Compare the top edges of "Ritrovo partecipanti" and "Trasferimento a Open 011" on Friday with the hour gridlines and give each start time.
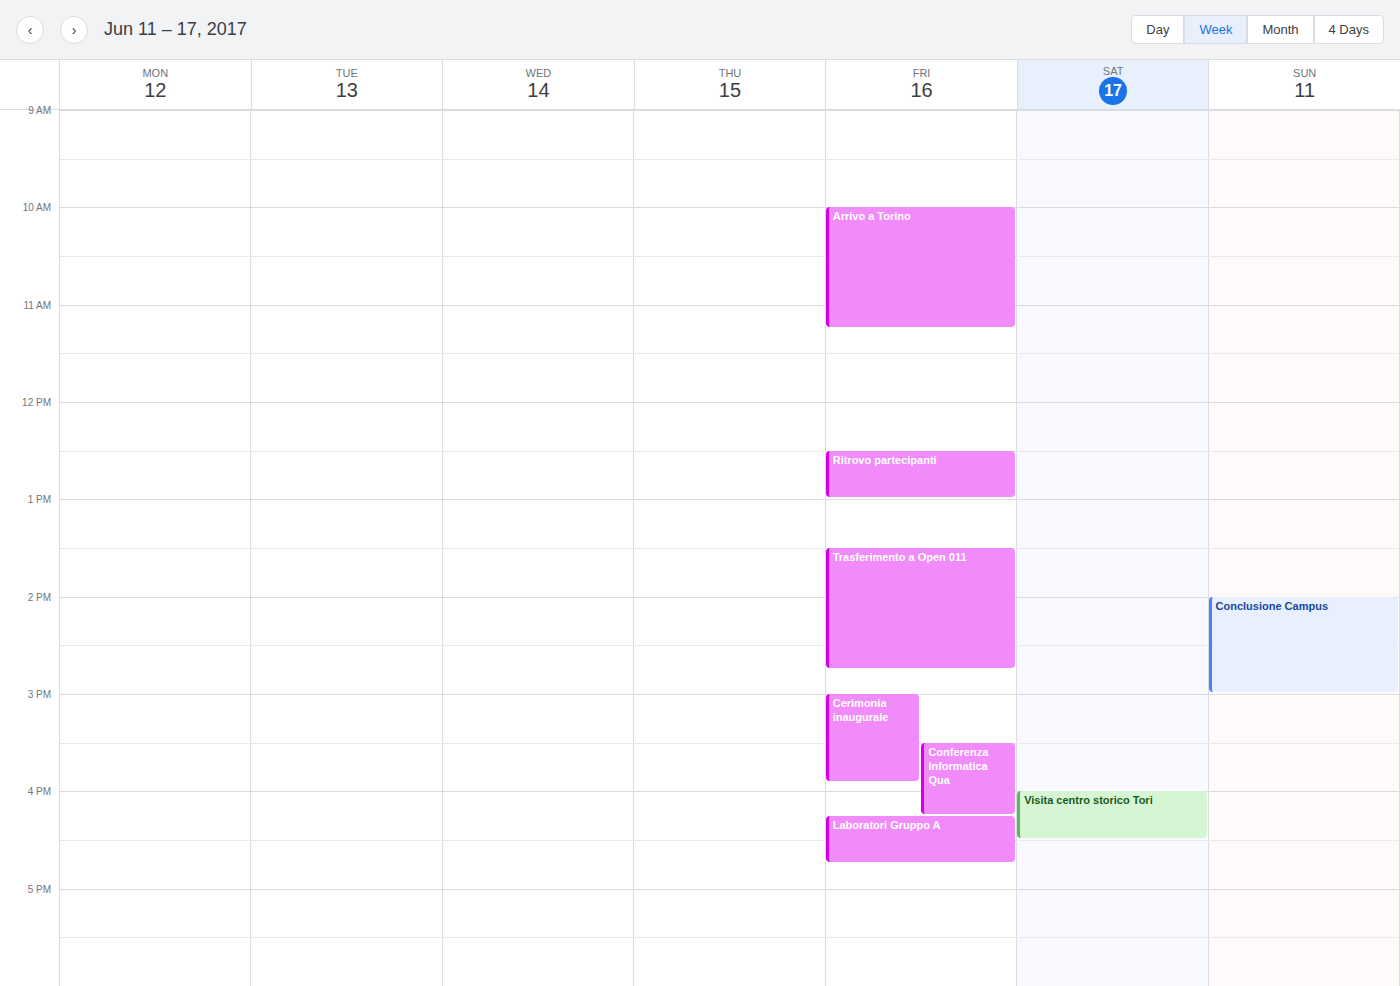
"Ritrovo partecipanti": 12:30 PM, halfway between the 12 PM and 1 PM lines. "Trasferimento a Open 011": 1:30 PM, halfway between the 1 PM and 2 PM lines.